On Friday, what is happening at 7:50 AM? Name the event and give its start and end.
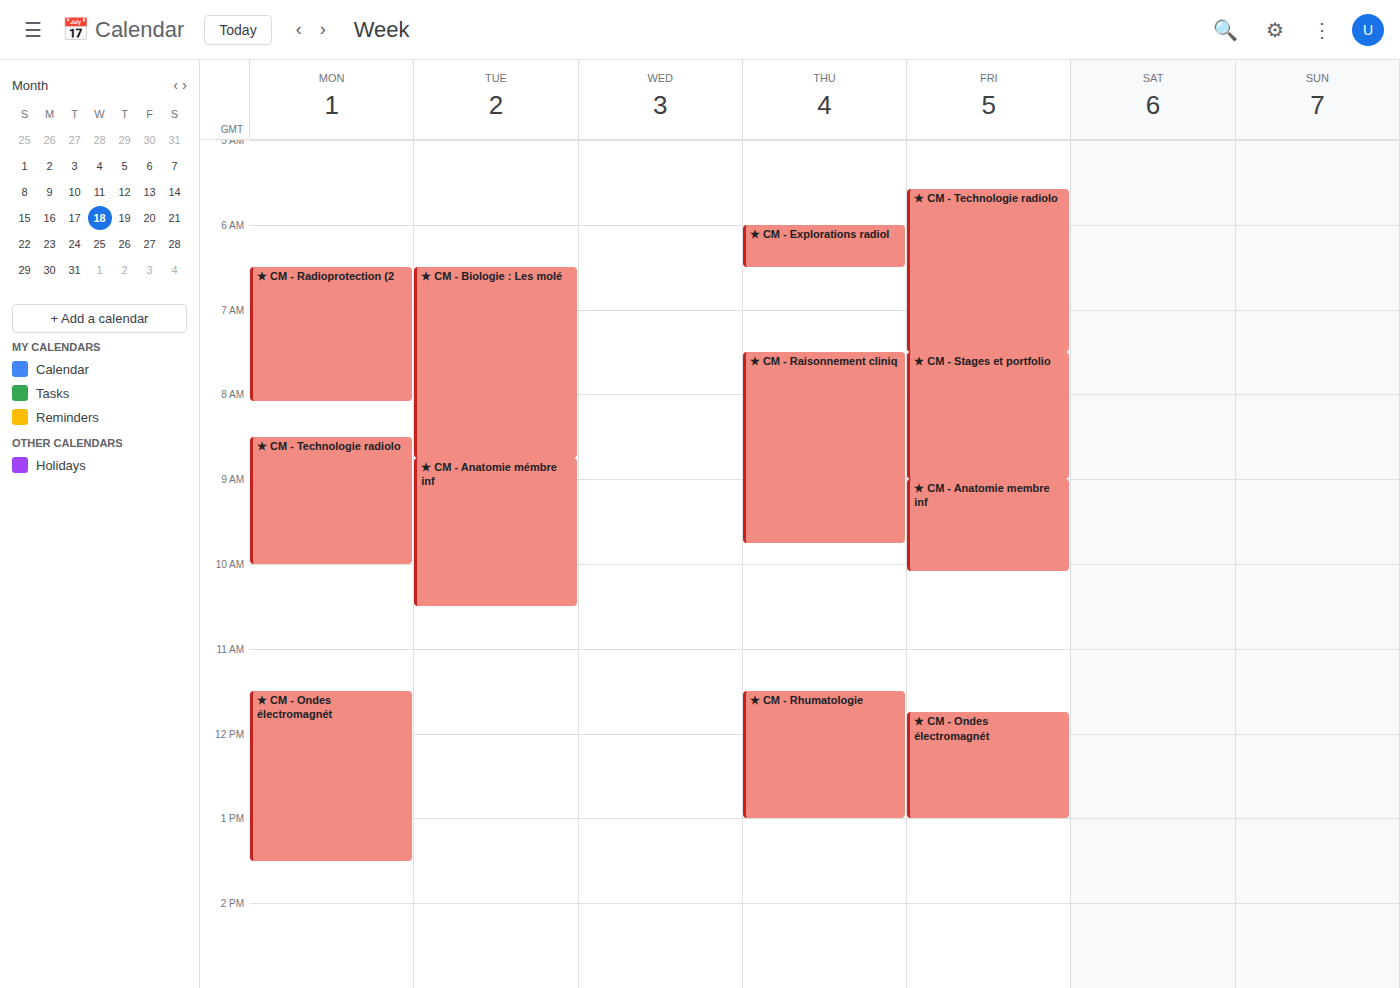
"★ CM - Stages et portfolio", 7:30 AM to 9:00 AM